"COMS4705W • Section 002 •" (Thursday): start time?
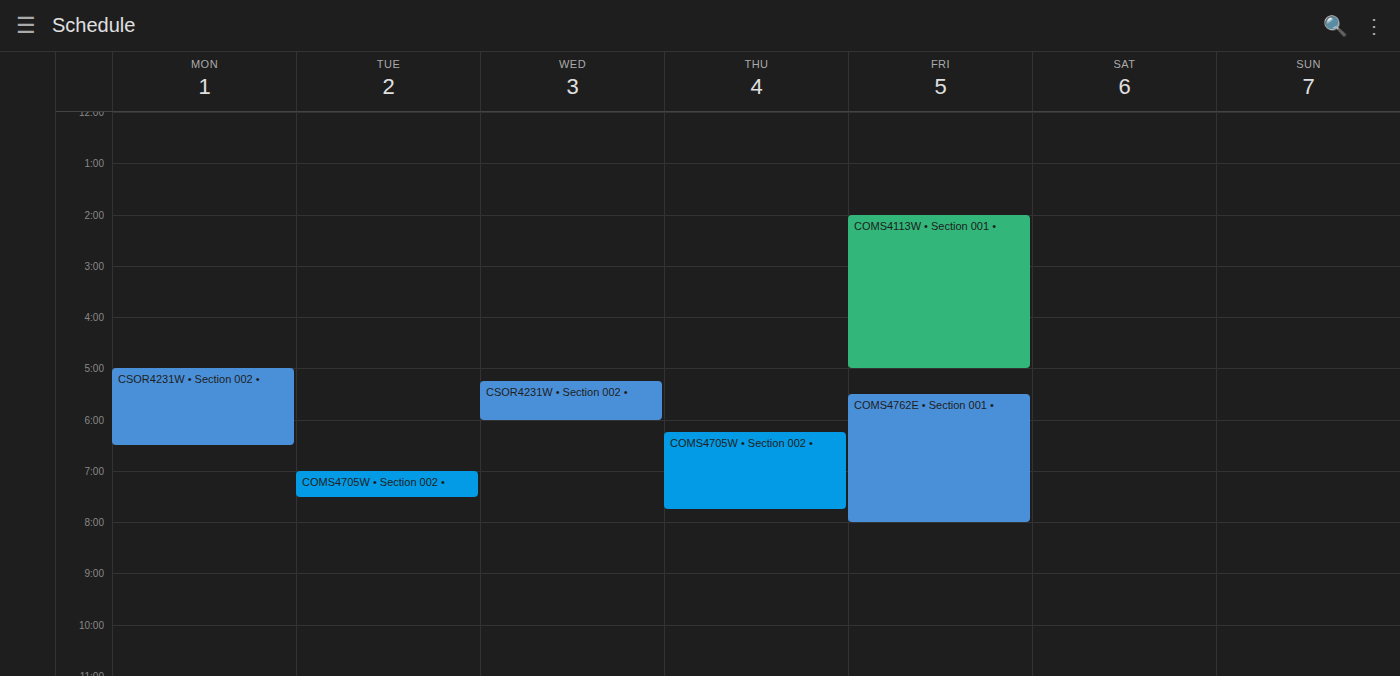
18:15